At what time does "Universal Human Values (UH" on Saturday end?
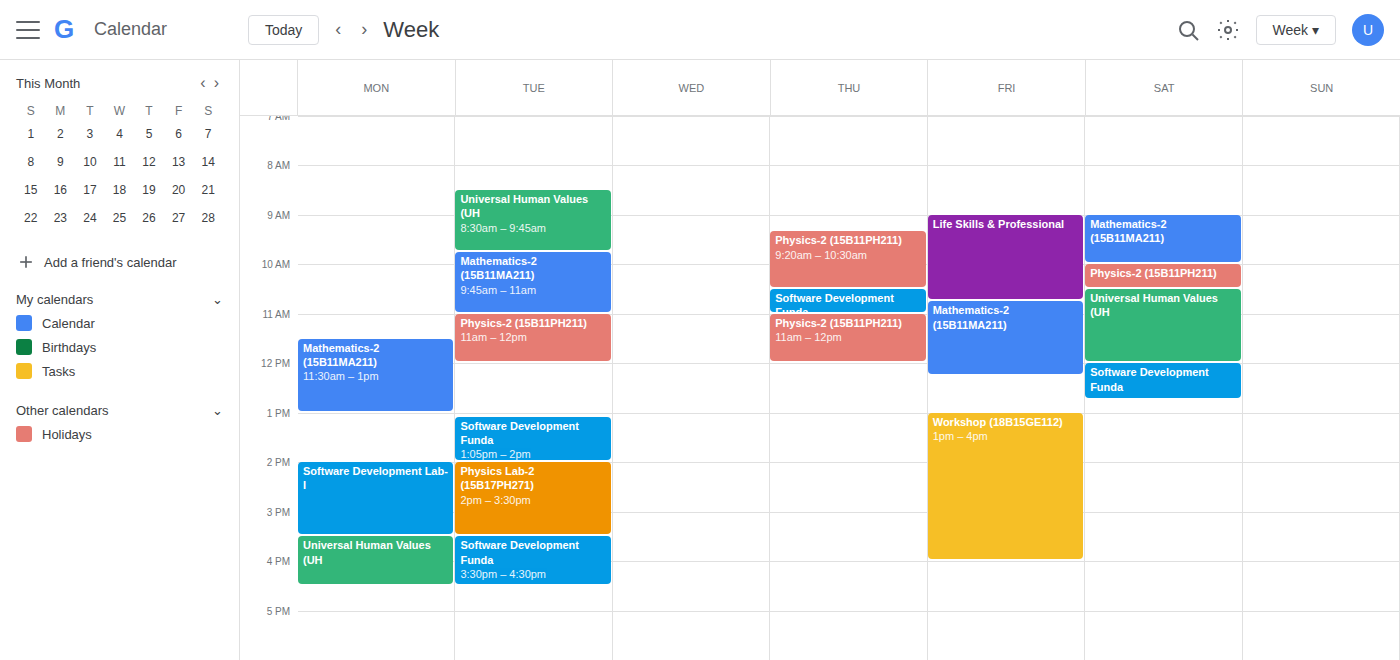
12:00 PM